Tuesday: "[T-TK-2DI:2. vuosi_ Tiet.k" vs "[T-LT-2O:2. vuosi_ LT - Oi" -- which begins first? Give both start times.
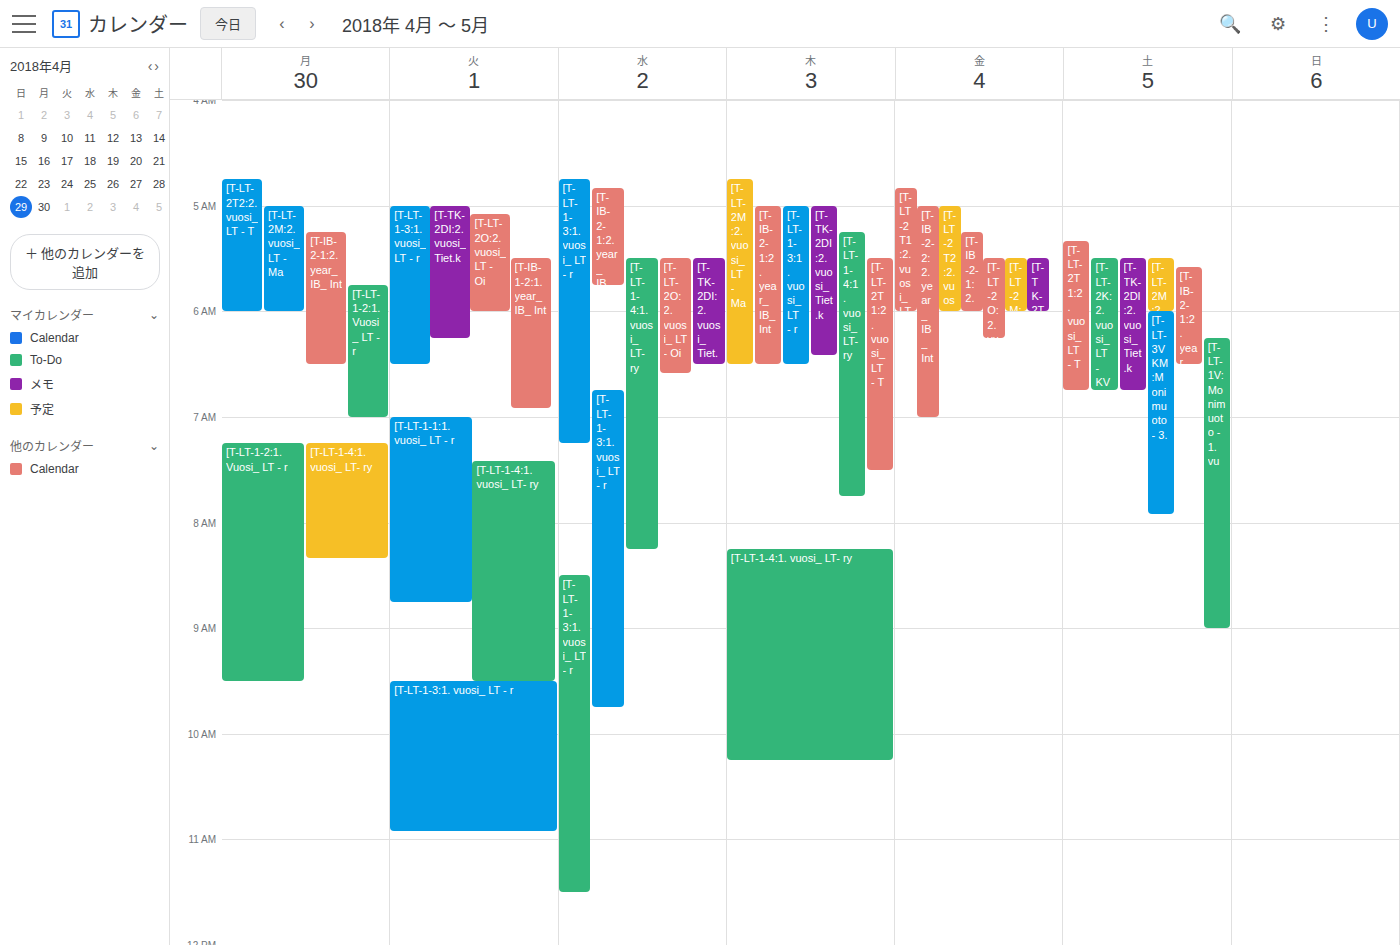
"[T-TK-2DI:2. vuosi_ Tiet.k" 05:00; "[T-LT-2O:2. vuosi_ LT - Oi" 05:05.